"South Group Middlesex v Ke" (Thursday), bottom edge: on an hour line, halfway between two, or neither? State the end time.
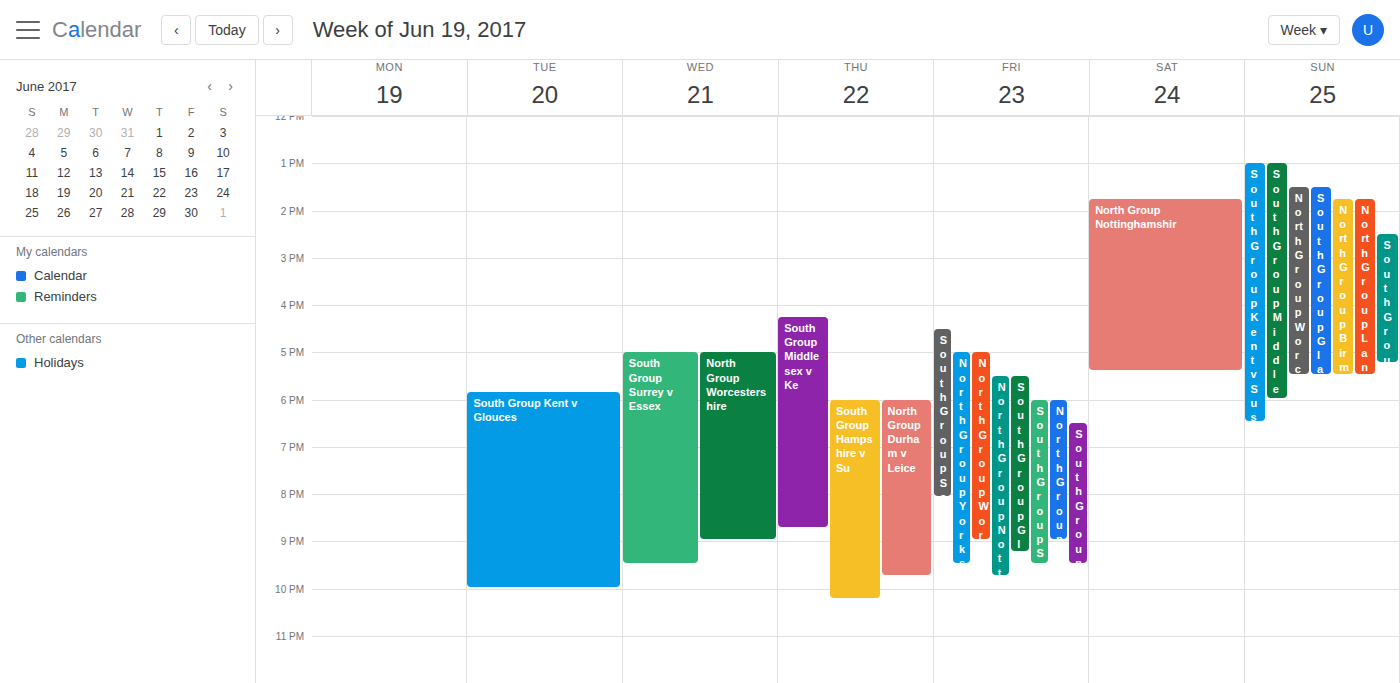
8:45 PM -- neither: three quarters of the way from the 8 PM line to the 9 PM line.